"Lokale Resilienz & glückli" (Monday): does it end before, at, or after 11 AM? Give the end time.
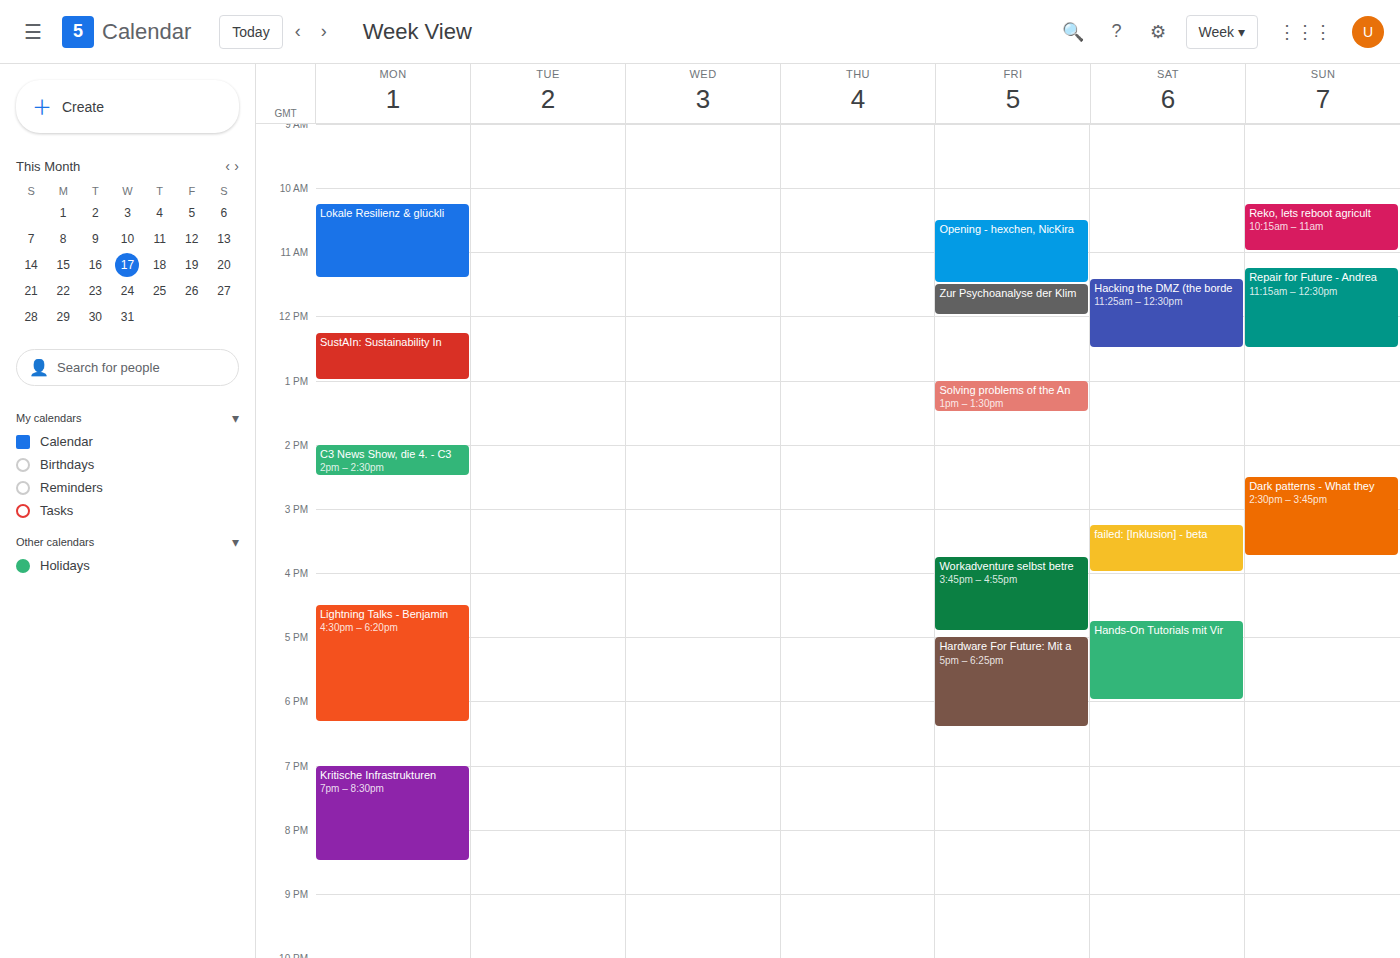
11:25 AM -- after 11 AM, 25 minutes below the 11 AM line.